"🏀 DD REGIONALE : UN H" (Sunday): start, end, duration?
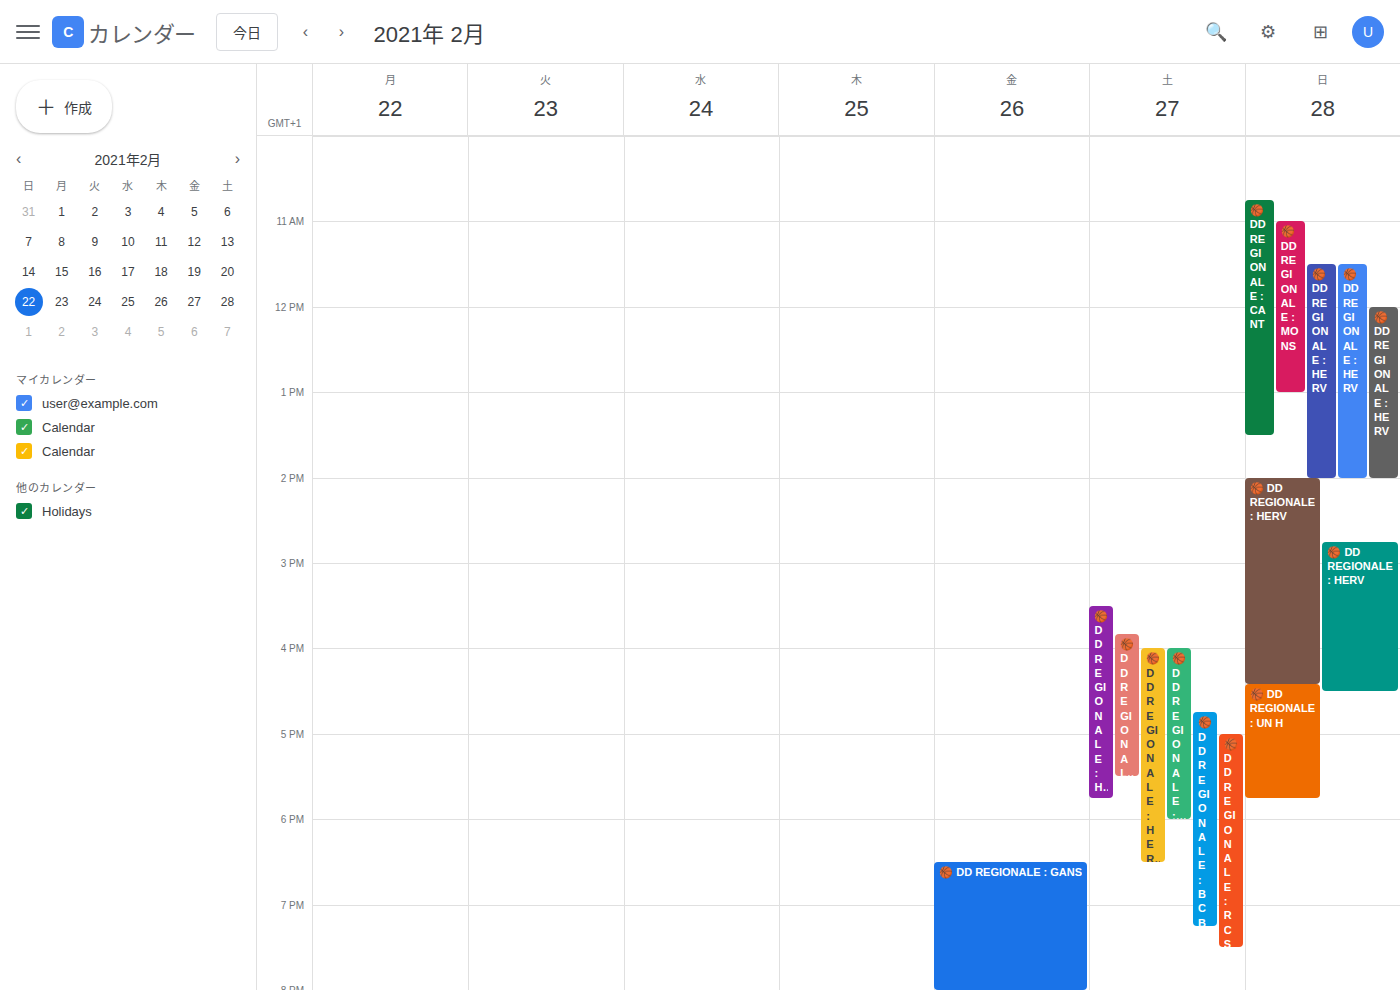
16:25 to 17:45, 1 hour 20 minutes